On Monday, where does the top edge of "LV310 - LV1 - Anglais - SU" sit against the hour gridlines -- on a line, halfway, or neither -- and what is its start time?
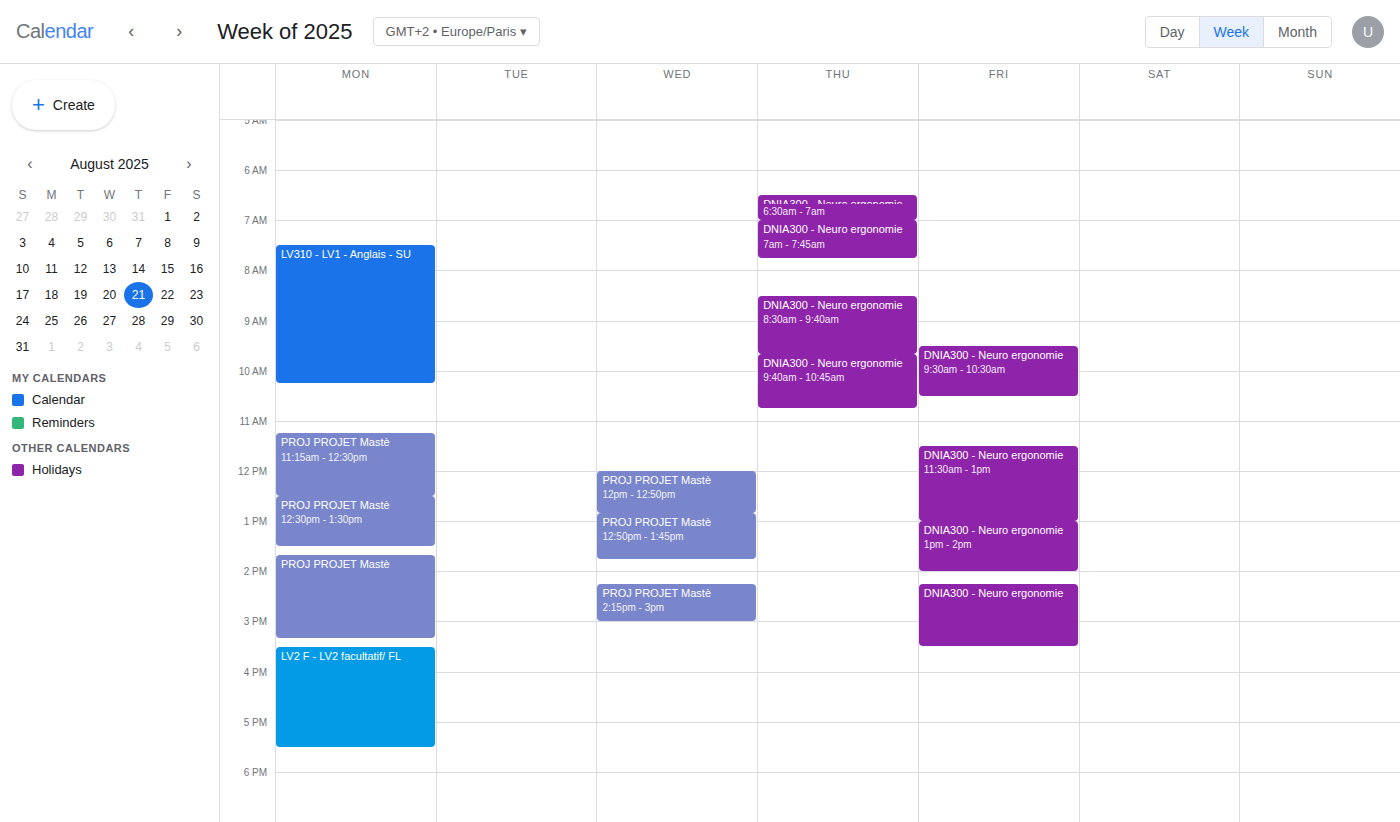
7:30 AM -- halfway between the 7 AM and 8 AM lines.